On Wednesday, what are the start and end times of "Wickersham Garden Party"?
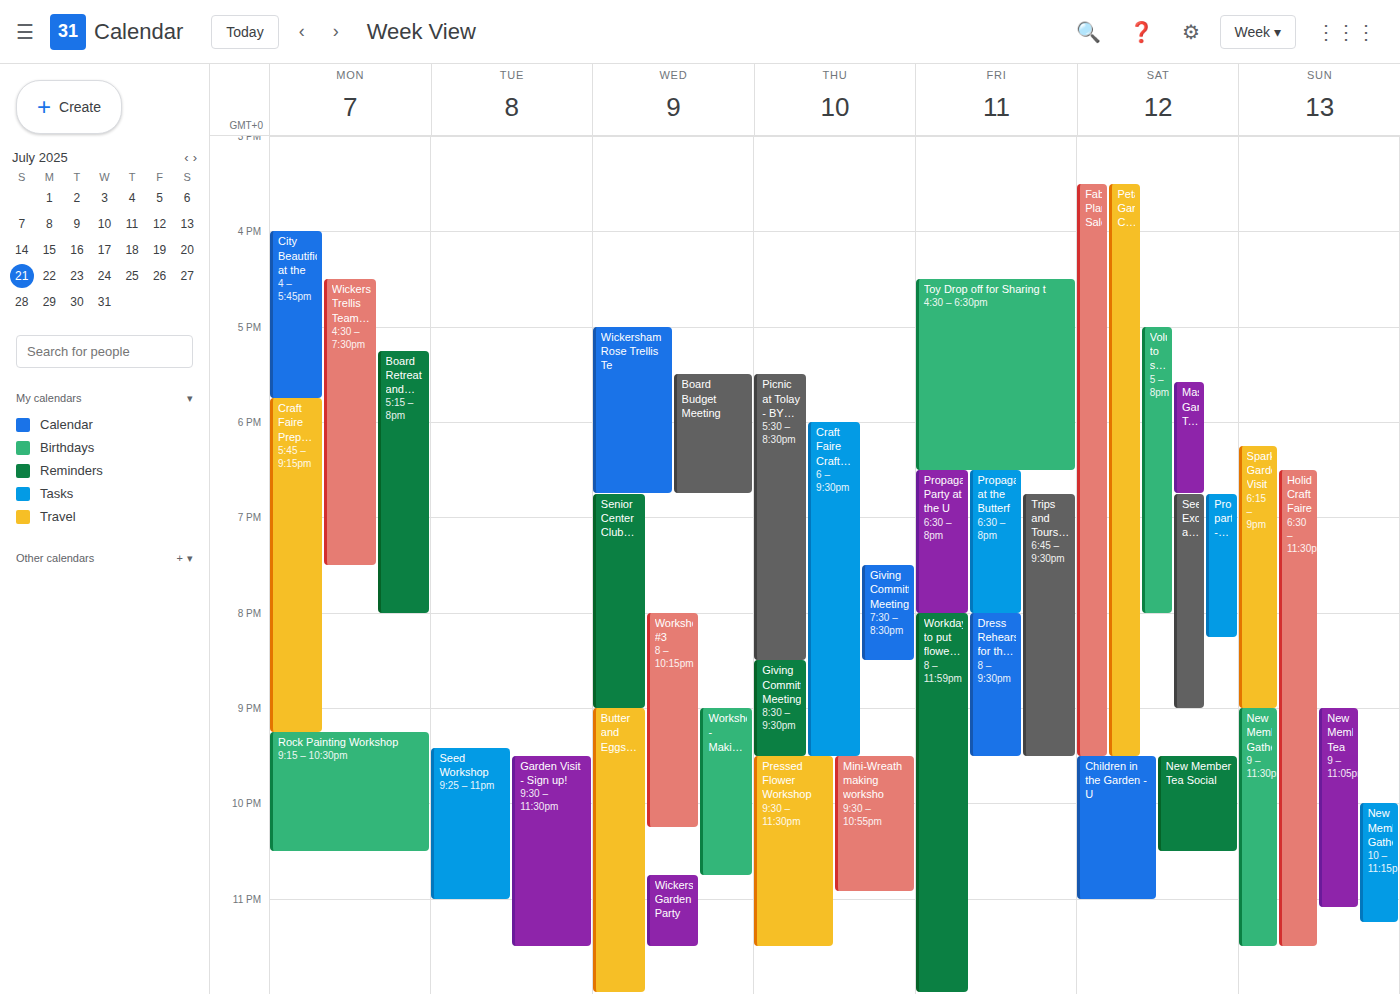
10:45 PM to 11:30 PM